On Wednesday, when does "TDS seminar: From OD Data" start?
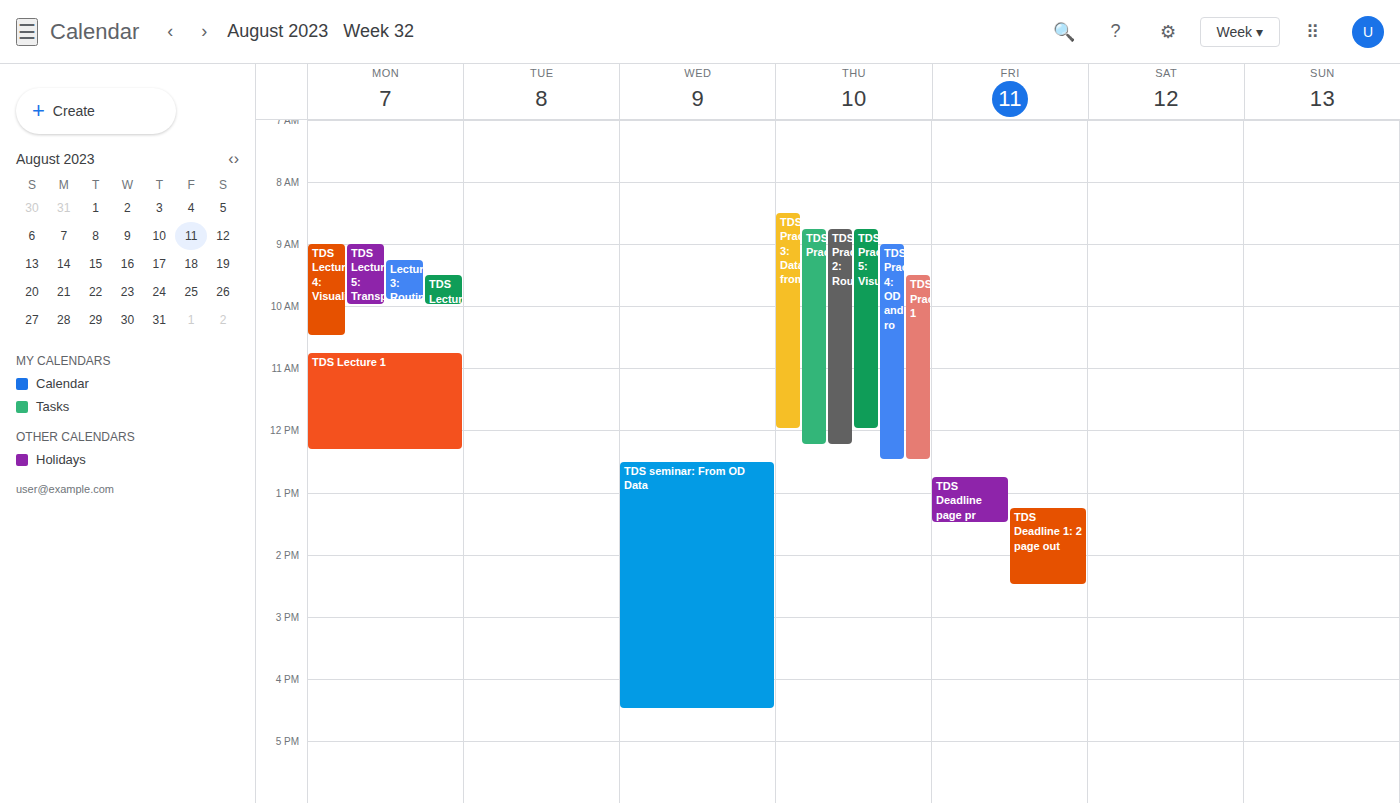
12:30 PM